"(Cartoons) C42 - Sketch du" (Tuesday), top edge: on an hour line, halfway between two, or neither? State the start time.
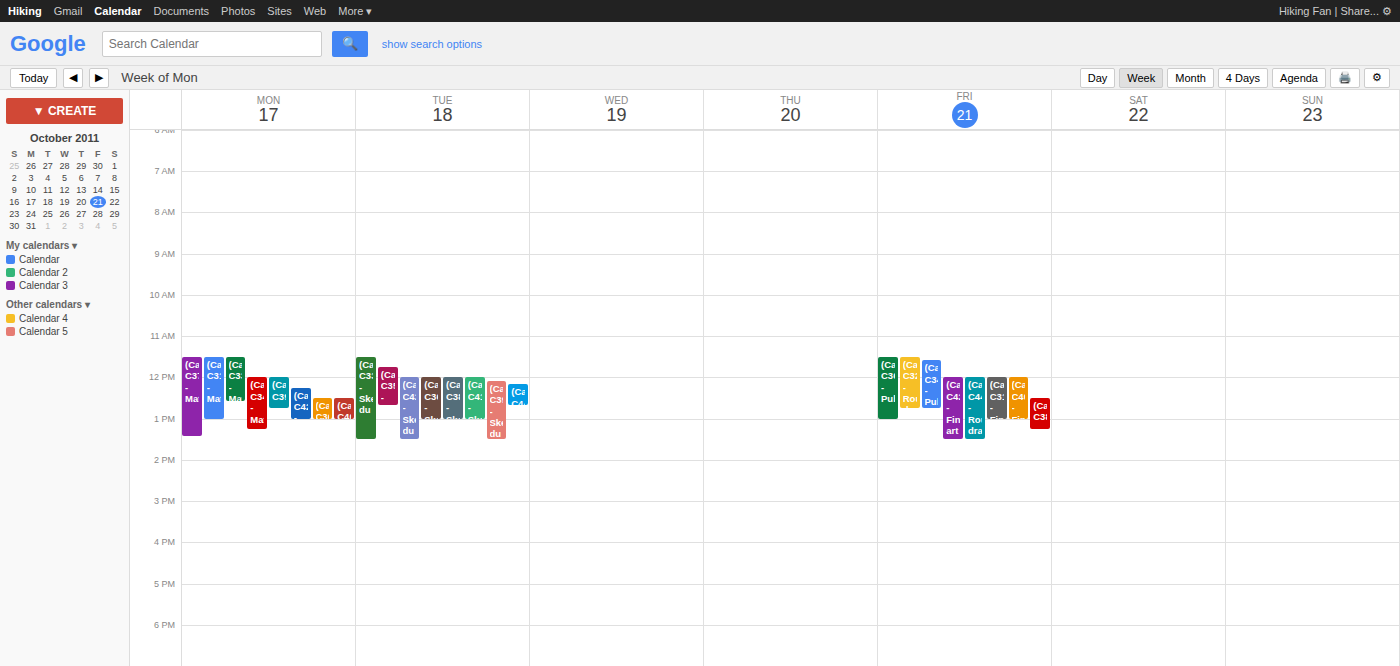
12:00 PM -- exactly on the 12 PM line.